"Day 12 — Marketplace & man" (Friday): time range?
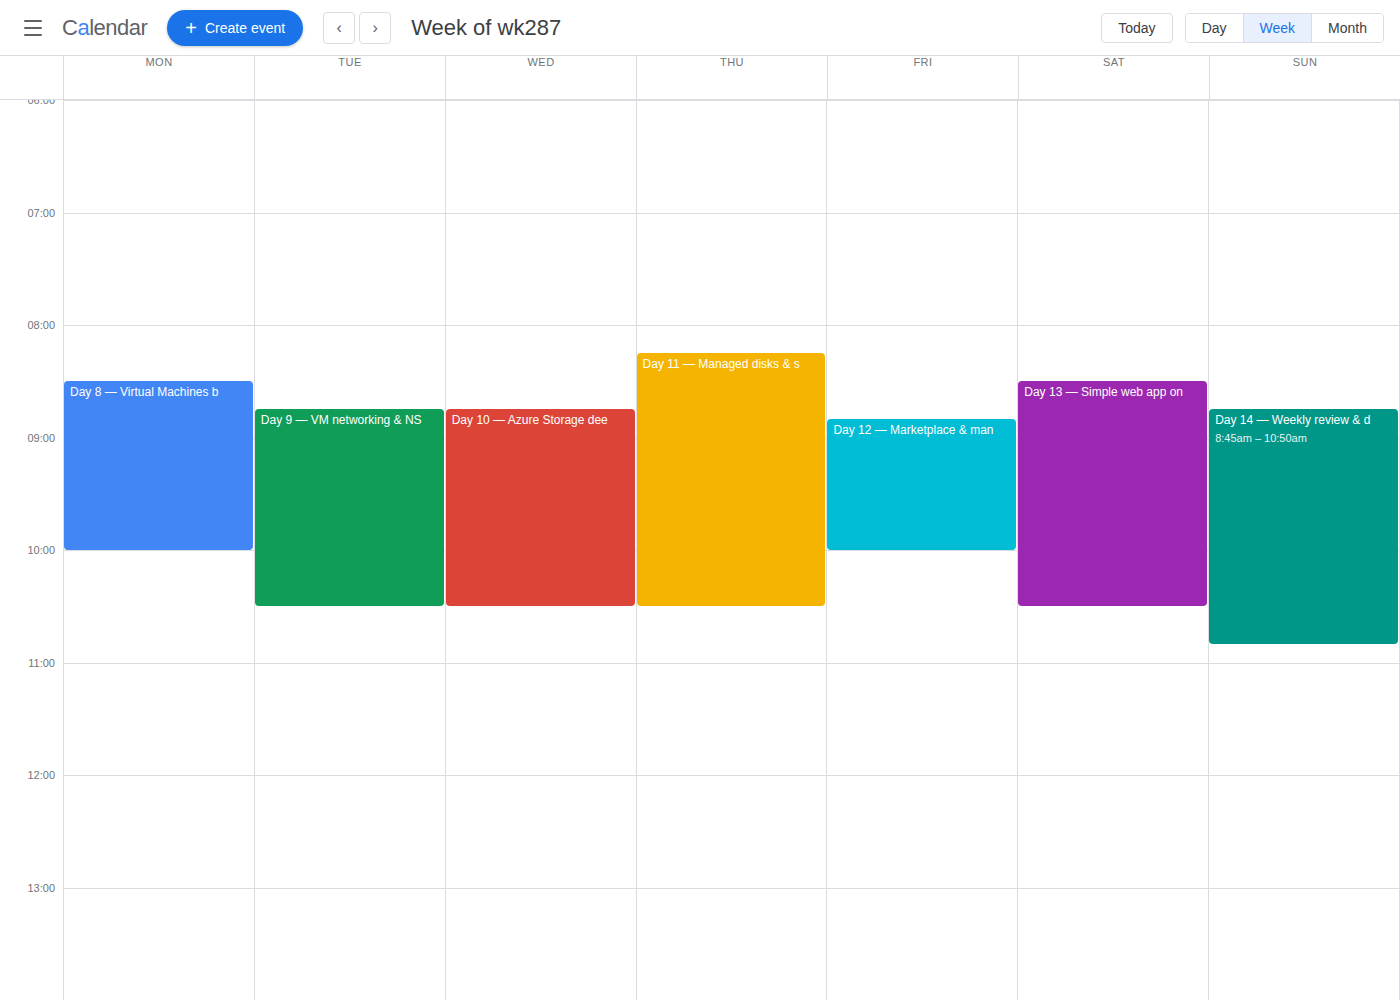
8:50 AM to 10:00 AM